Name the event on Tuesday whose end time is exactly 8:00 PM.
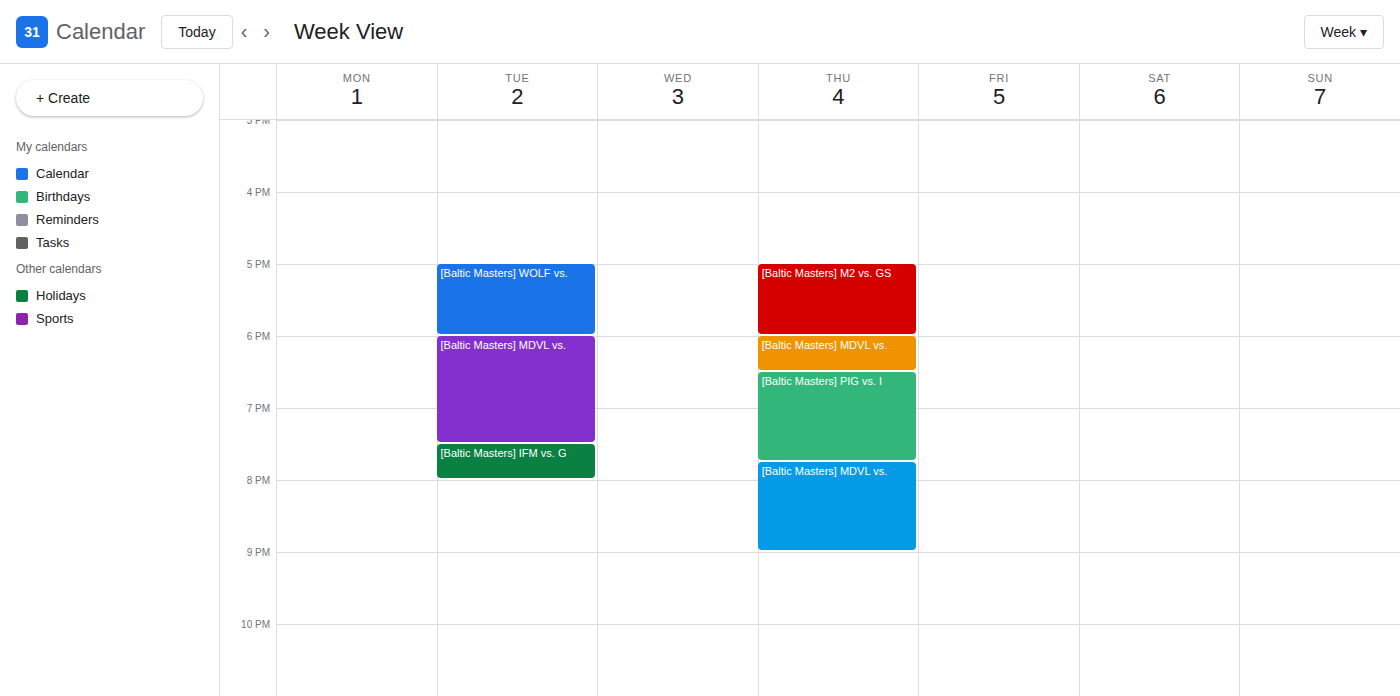
"[Baltic Masters] IFM vs. G"